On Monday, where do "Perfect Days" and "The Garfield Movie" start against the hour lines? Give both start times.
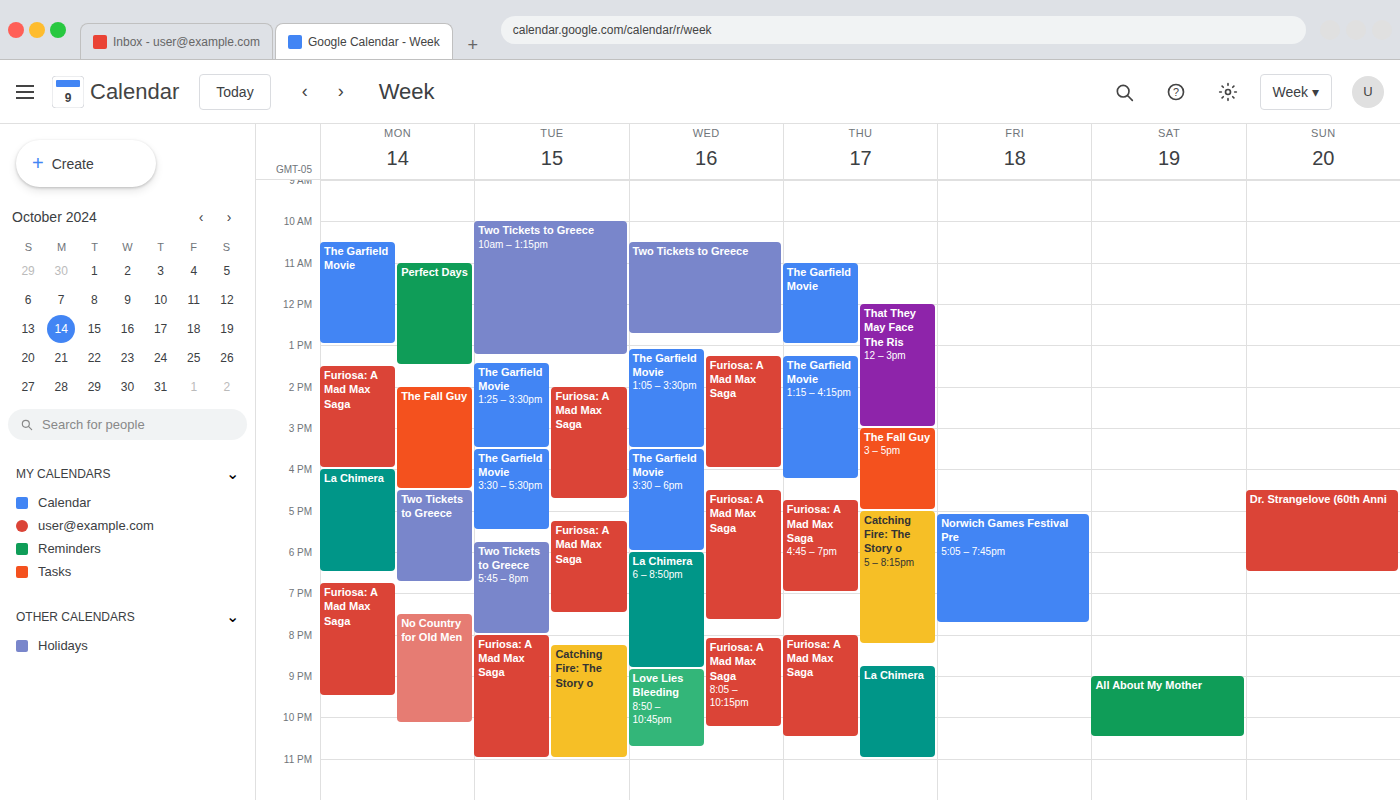
"Perfect Days": 11:00 AM, exactly on the 11 AM line. "The Garfield Movie": 10:30 AM, halfway between the 10 AM and 11 AM lines.